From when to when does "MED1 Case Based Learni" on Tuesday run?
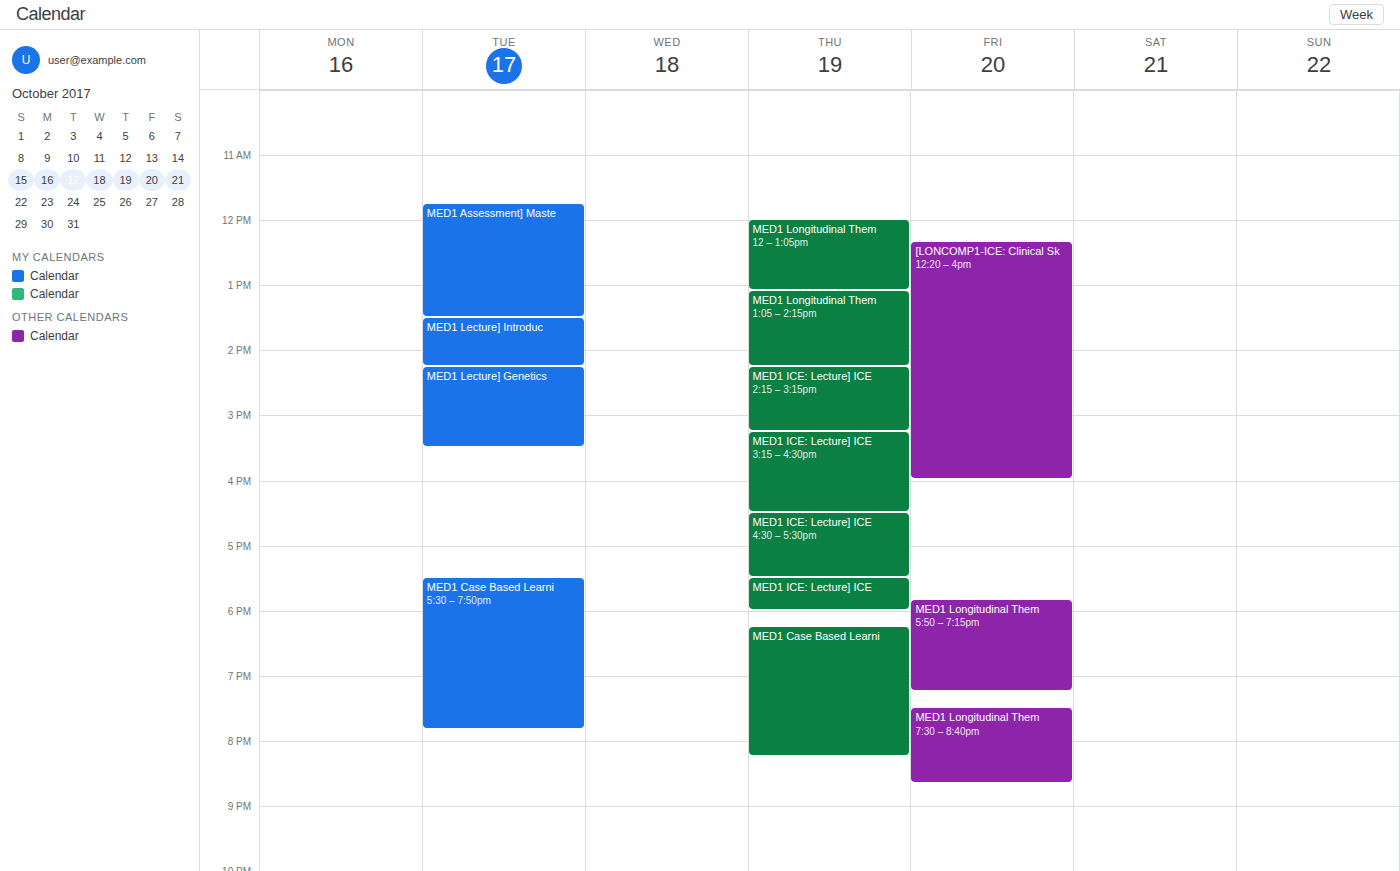
5:30 PM to 7:50 PM